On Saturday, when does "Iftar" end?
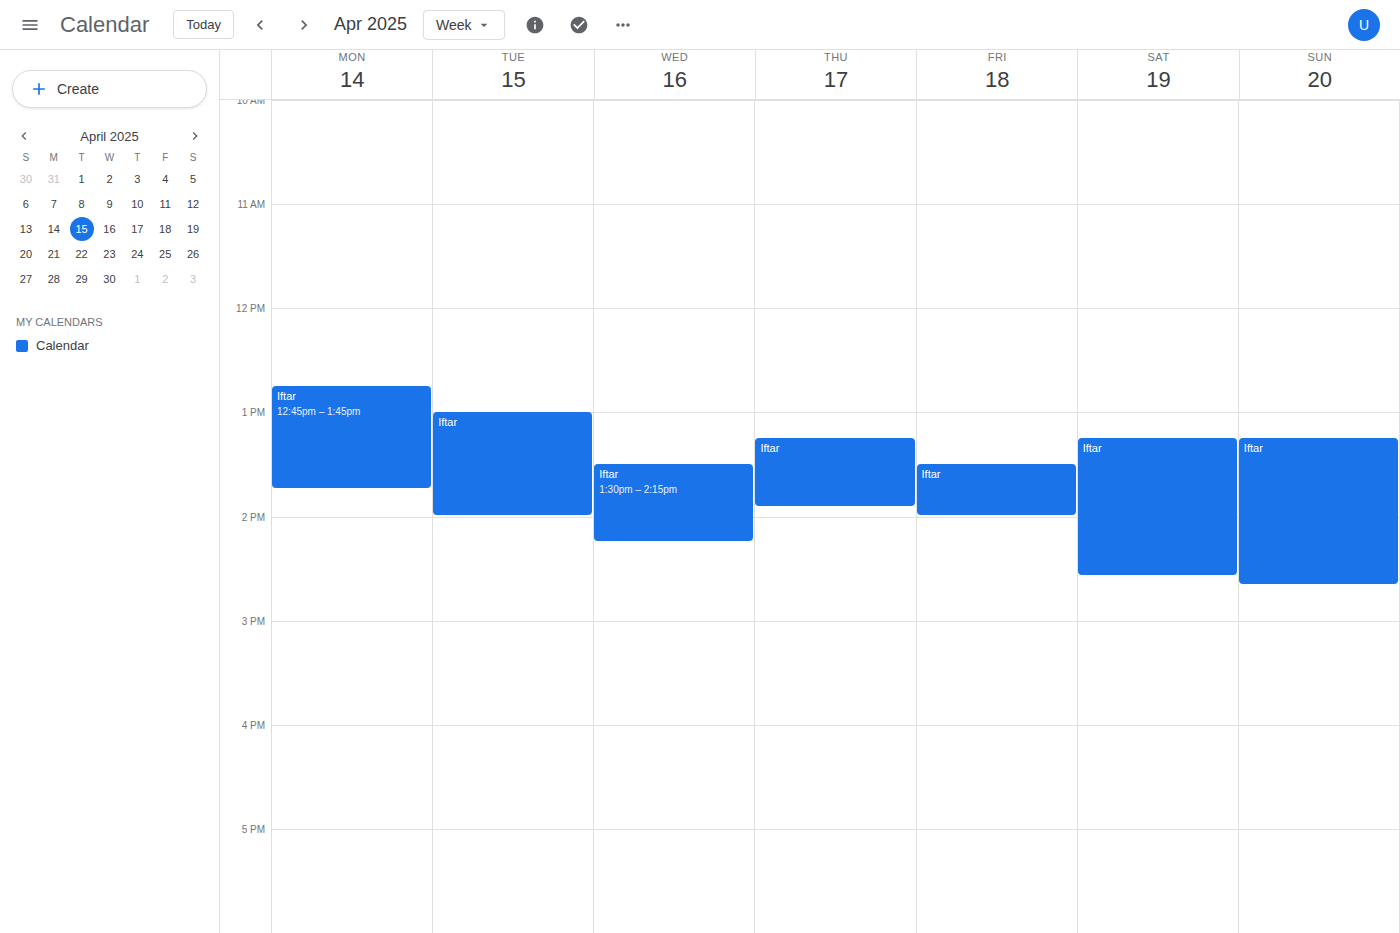
2:35 PM